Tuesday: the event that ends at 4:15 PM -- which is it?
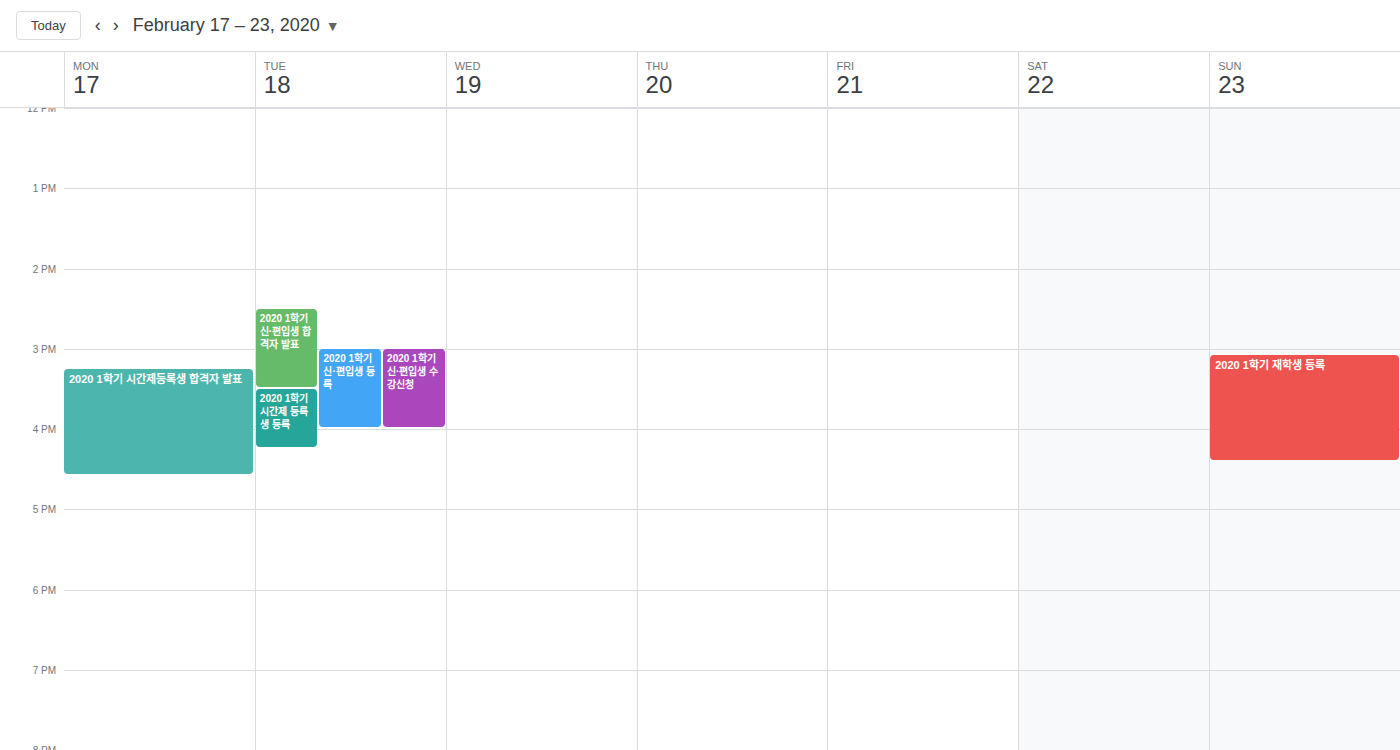
"2020 1학기 시간제 등록생 등록"